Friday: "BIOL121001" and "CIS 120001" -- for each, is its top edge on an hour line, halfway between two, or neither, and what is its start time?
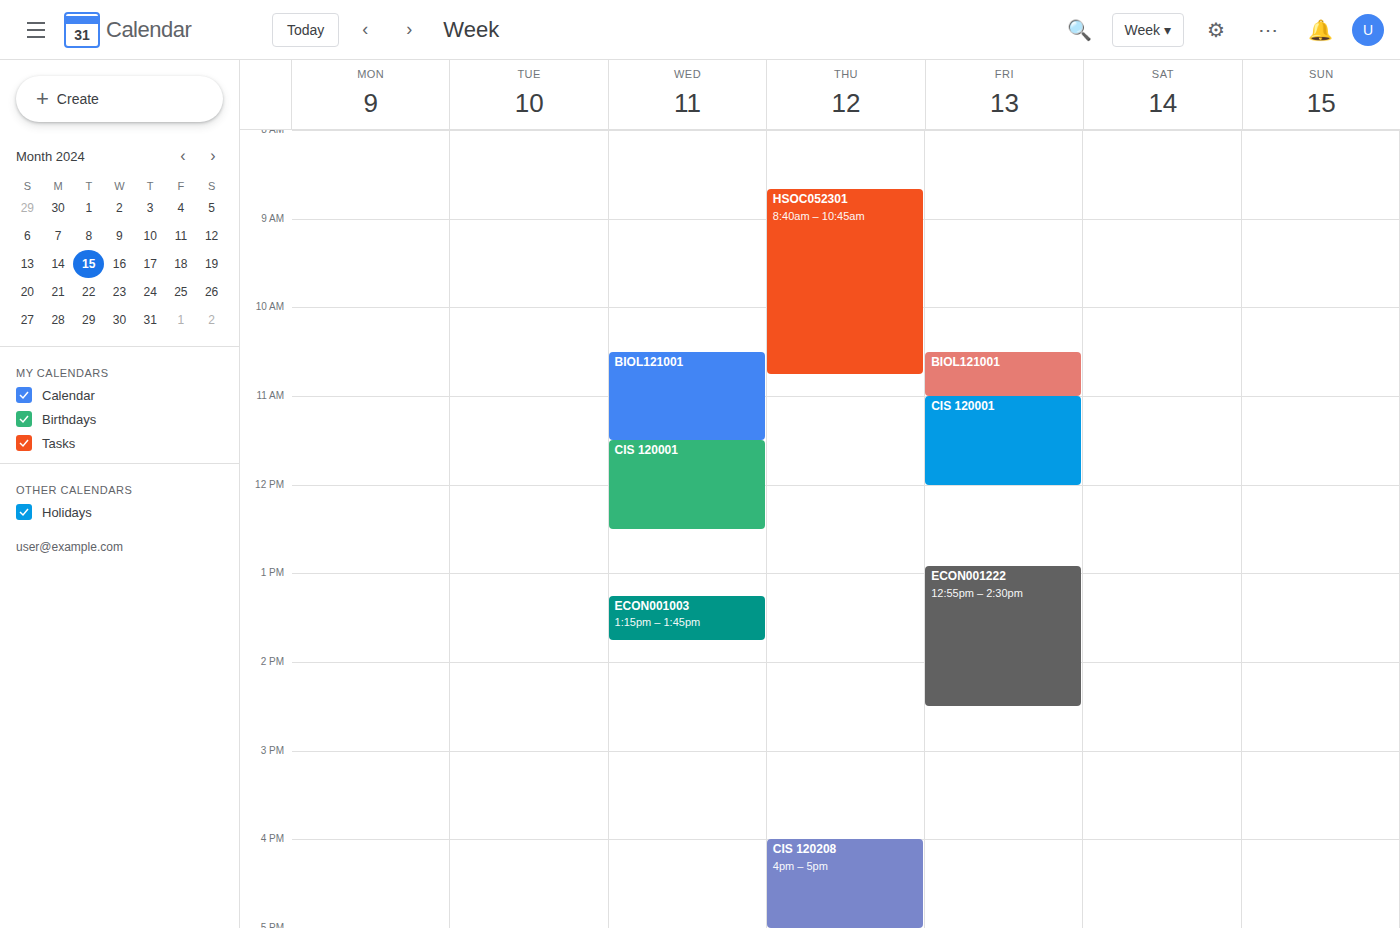
"BIOL121001": 10:30, halfway between the 10:00 and 11:00 lines. "CIS 120001": 11:00, exactly on the 11:00 line.